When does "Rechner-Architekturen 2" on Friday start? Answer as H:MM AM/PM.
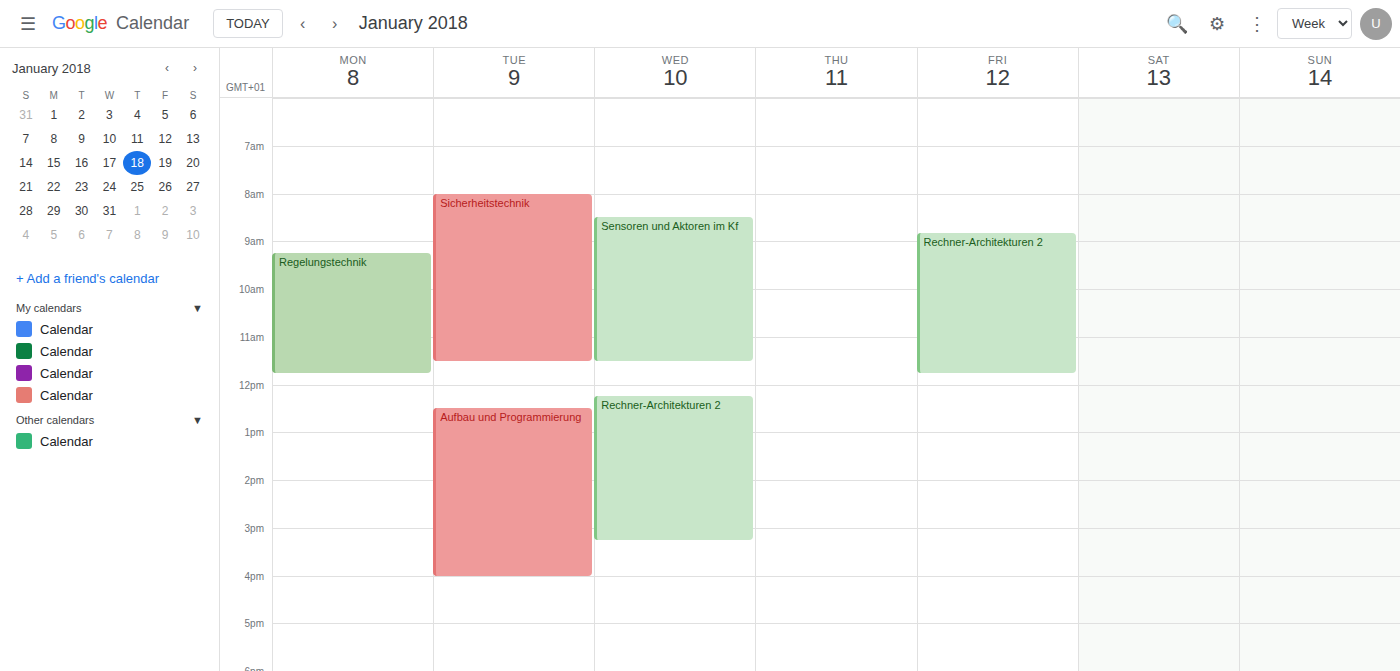
8:50 AM